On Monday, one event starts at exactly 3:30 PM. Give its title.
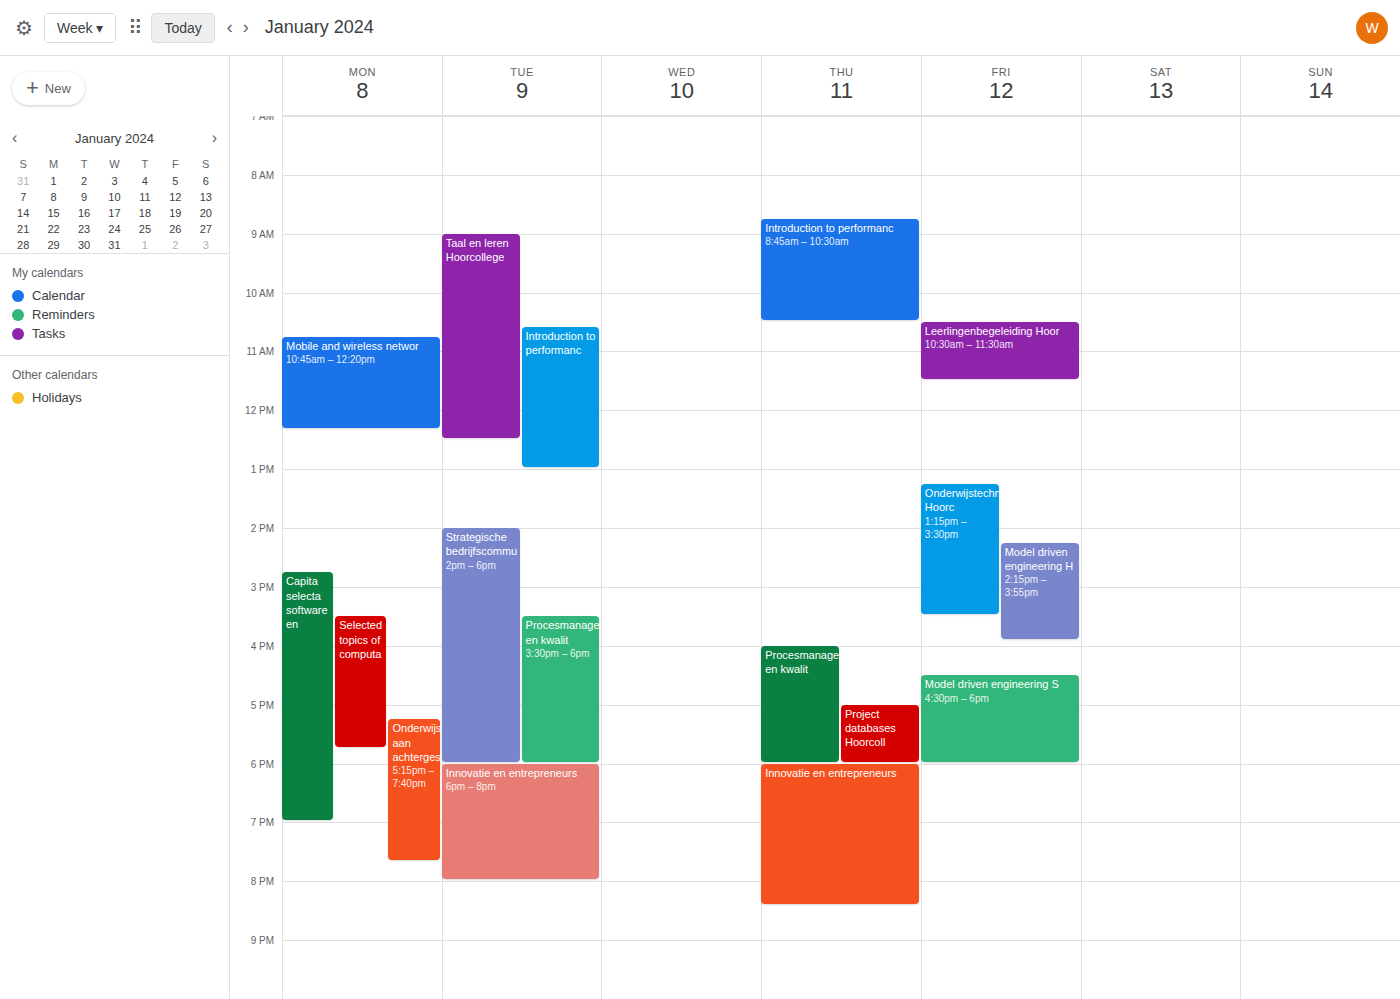
"Selected topics of computa"